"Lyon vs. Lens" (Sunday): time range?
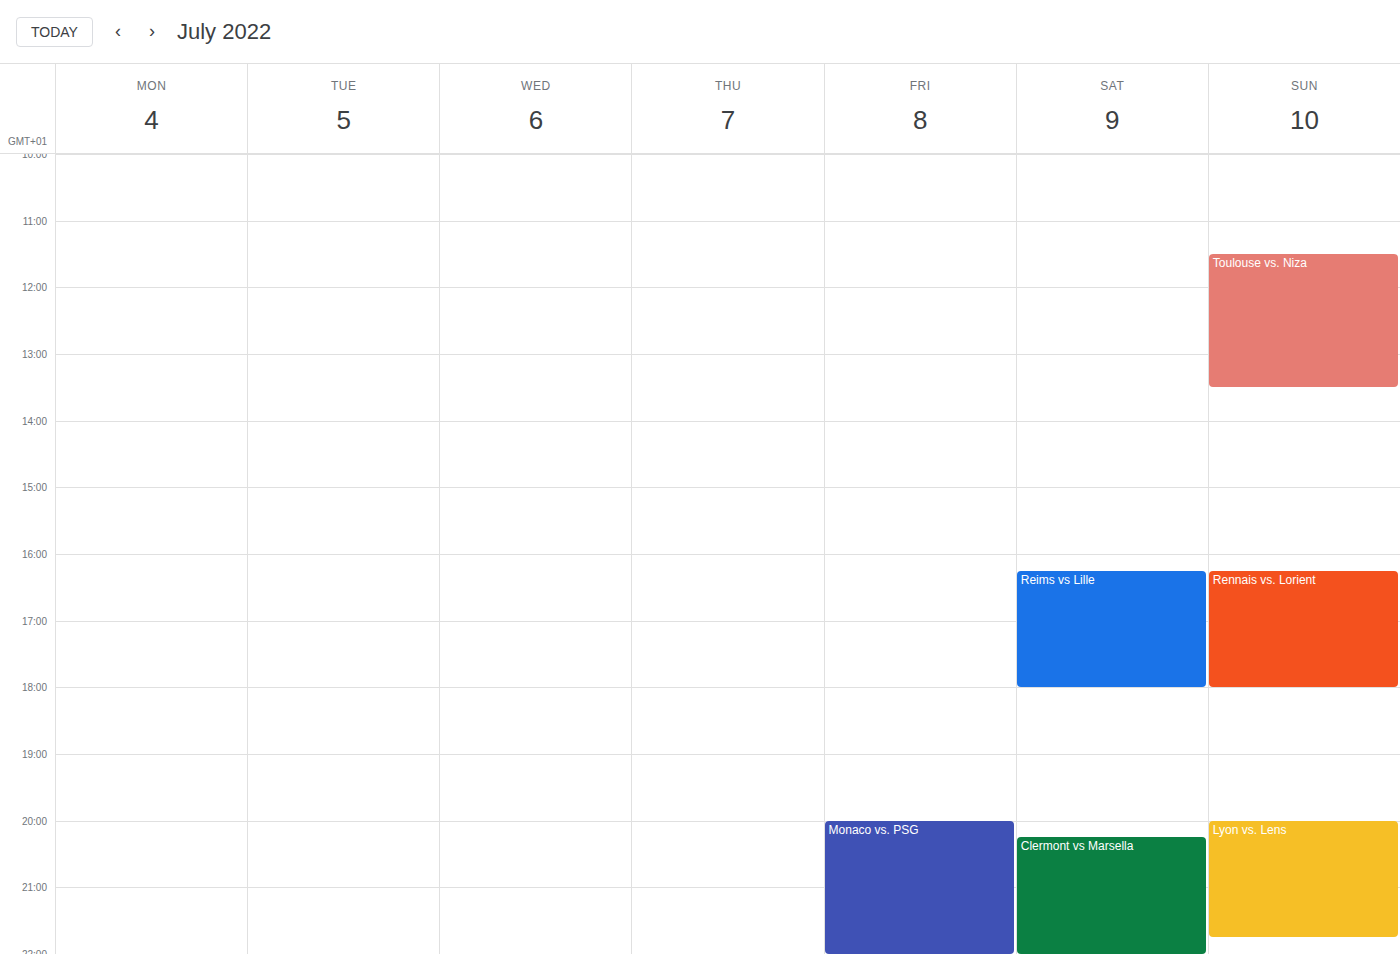
8:00 PM to 9:45 PM